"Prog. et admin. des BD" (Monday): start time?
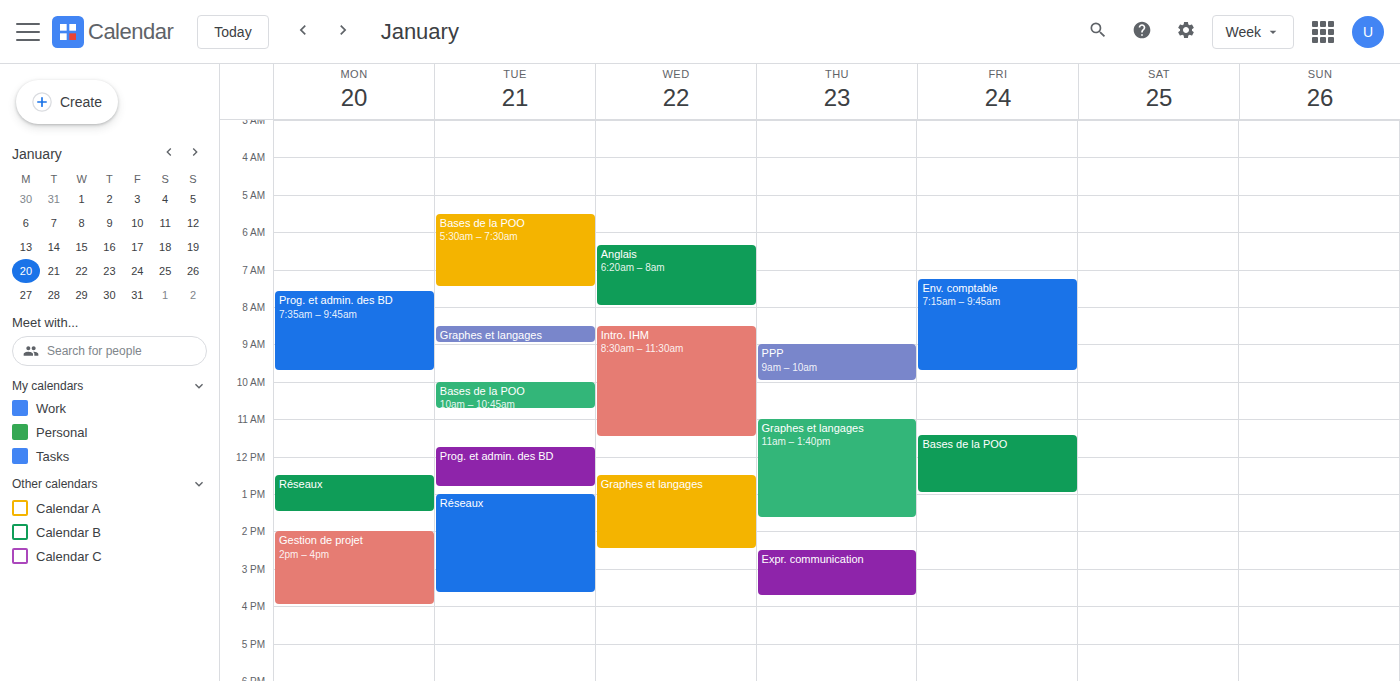
7:35 AM